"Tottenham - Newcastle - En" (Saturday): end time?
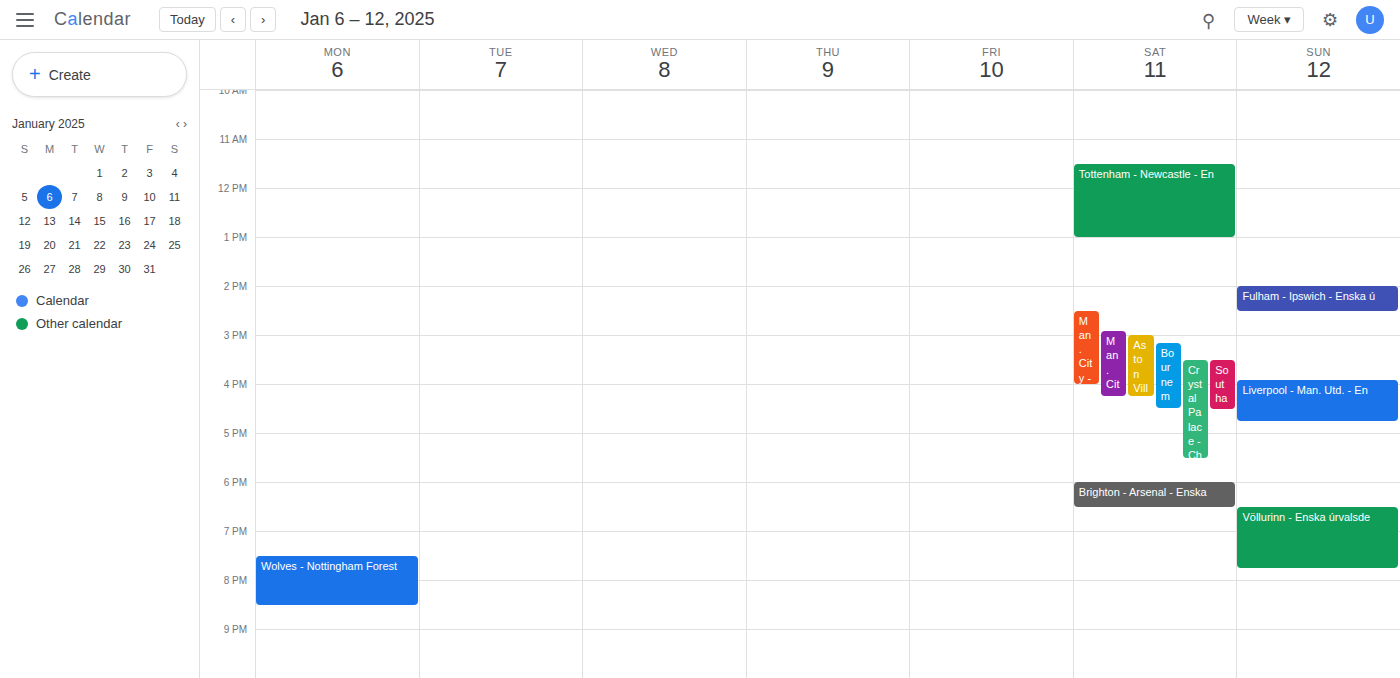
1:00 PM